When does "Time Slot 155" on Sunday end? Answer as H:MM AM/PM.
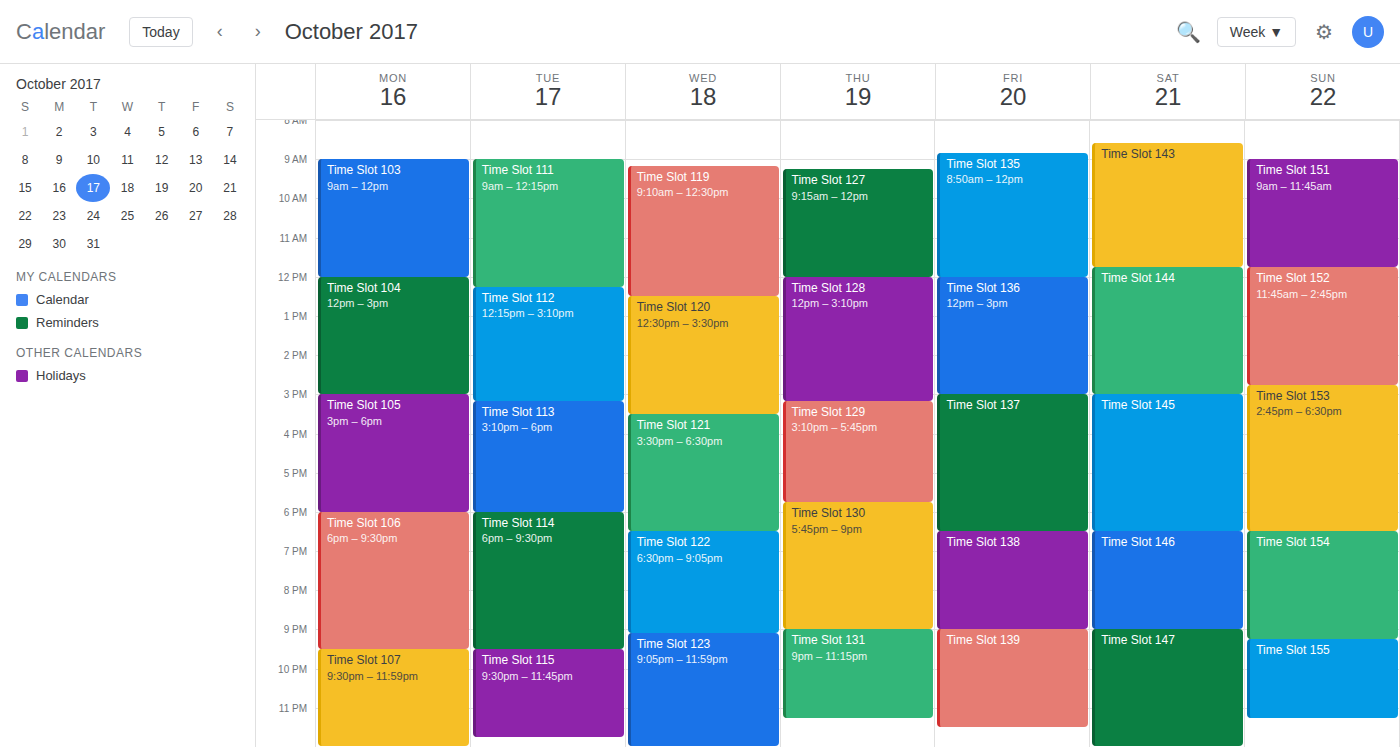
11:15 PM